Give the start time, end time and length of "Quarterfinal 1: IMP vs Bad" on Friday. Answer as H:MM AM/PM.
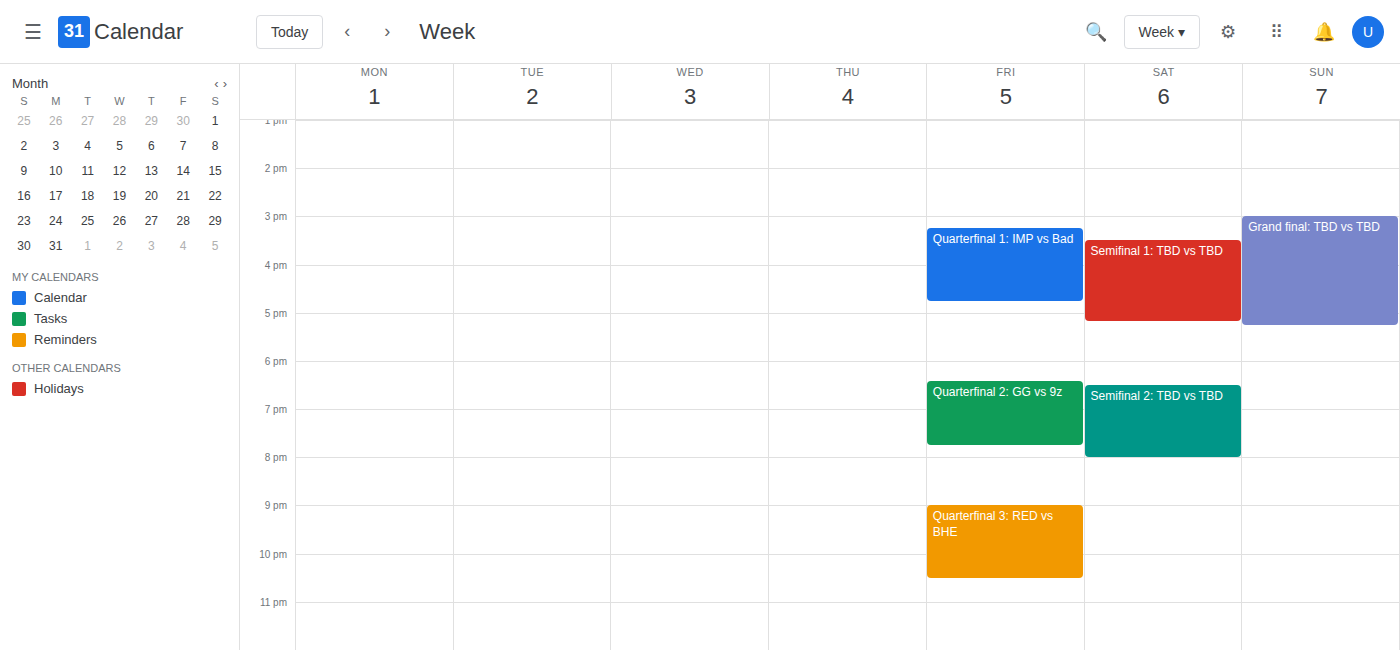
3:15 PM to 4:45 PM, 1 hour 30 minutes